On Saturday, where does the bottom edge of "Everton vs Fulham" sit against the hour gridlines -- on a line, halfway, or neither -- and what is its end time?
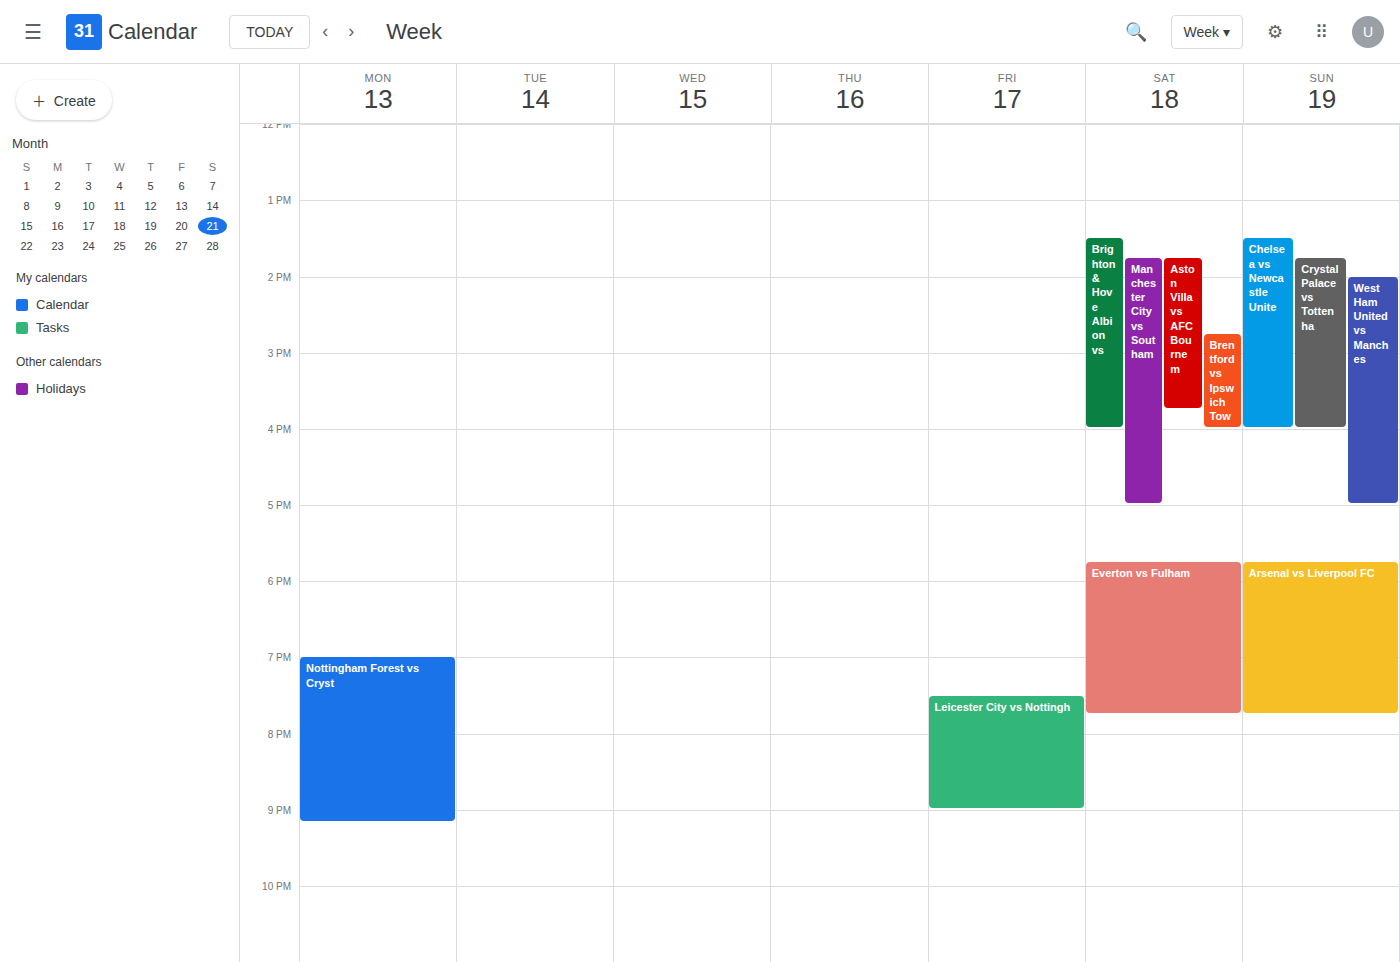
7:45 PM -- neither: three quarters of the way from the 7 PM line to the 8 PM line.